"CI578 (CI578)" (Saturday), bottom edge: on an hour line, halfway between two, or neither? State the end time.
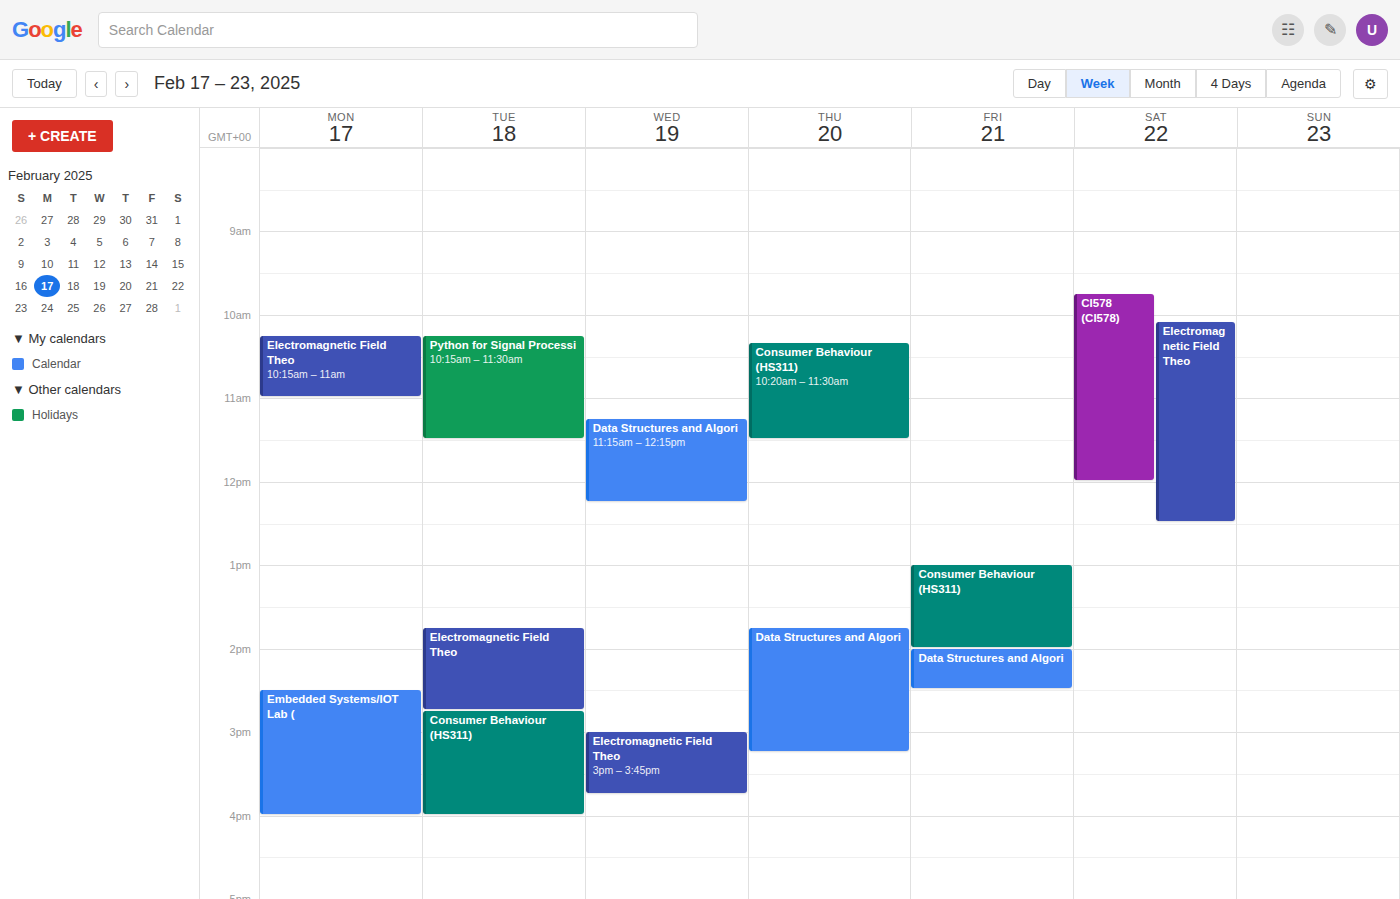
12:00 PM -- exactly on the 12 PM line.